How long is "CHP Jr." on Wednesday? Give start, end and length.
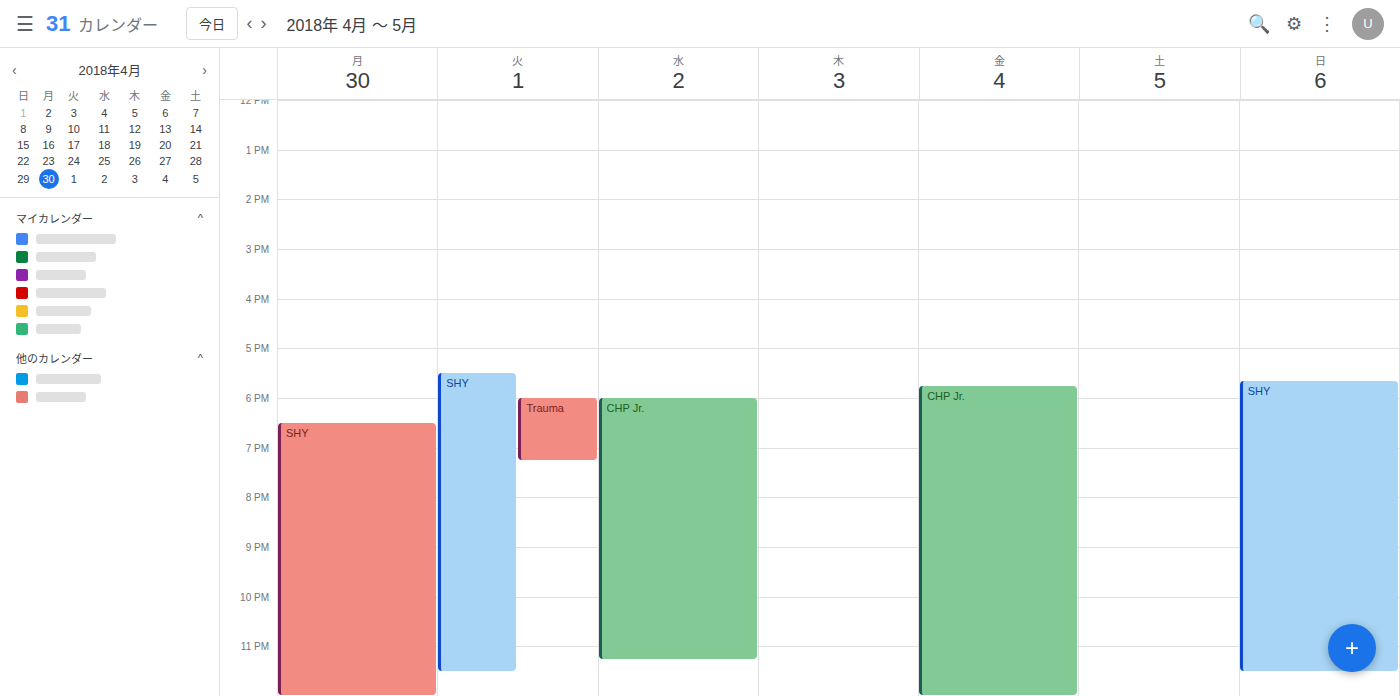
6:00 PM to 11:15 PM, 5 hours 15 minutes